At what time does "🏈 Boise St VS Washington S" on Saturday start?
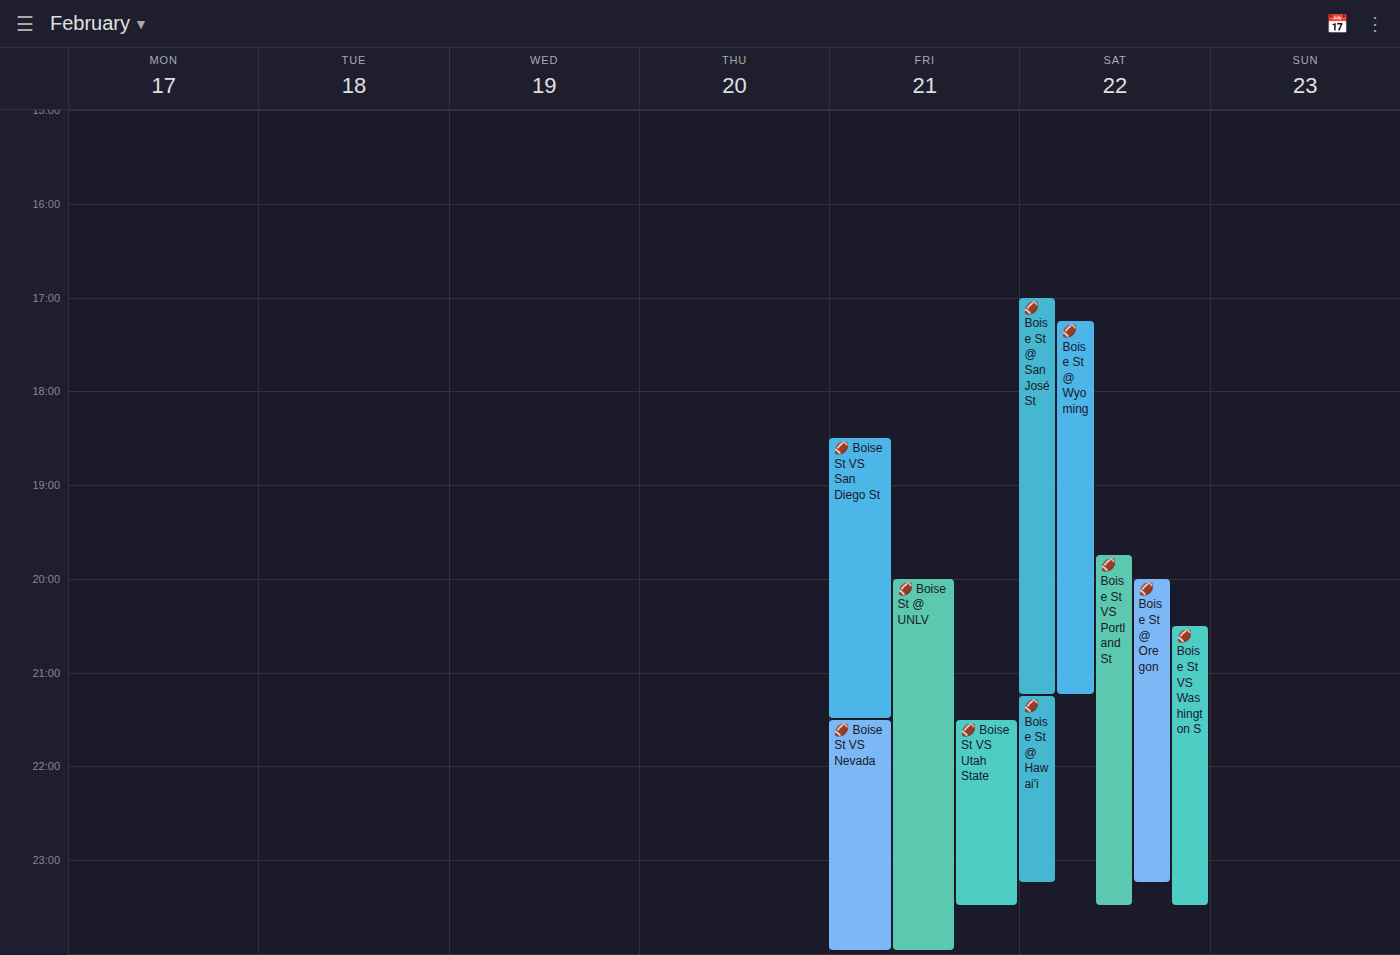
8:30 PM